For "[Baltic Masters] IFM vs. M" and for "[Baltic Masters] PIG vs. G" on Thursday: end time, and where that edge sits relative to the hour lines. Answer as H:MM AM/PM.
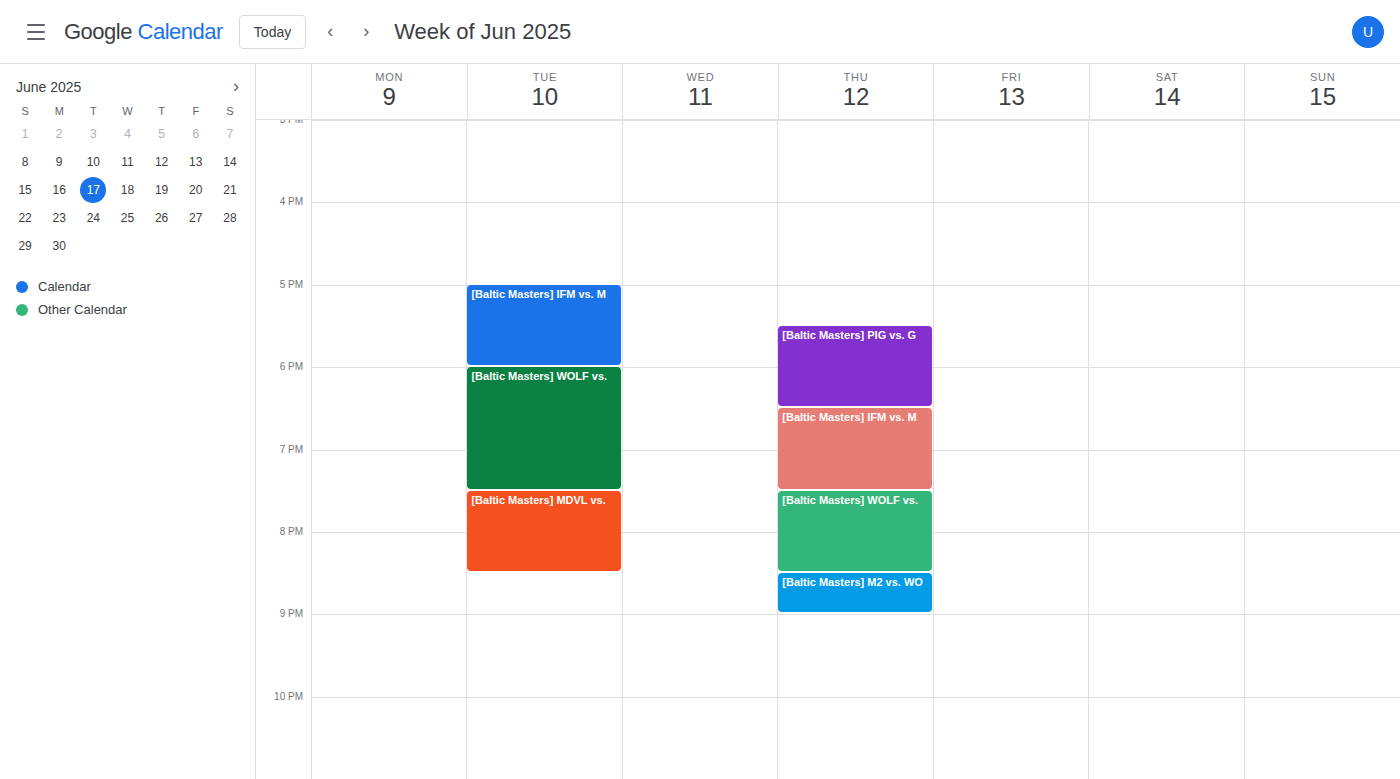
"[Baltic Masters] IFM vs. M": 7:30 PM, halfway between the 7 PM and 8 PM lines. "[Baltic Masters] PIG vs. G": 6:30 PM, halfway between the 6 PM and 7 PM lines.